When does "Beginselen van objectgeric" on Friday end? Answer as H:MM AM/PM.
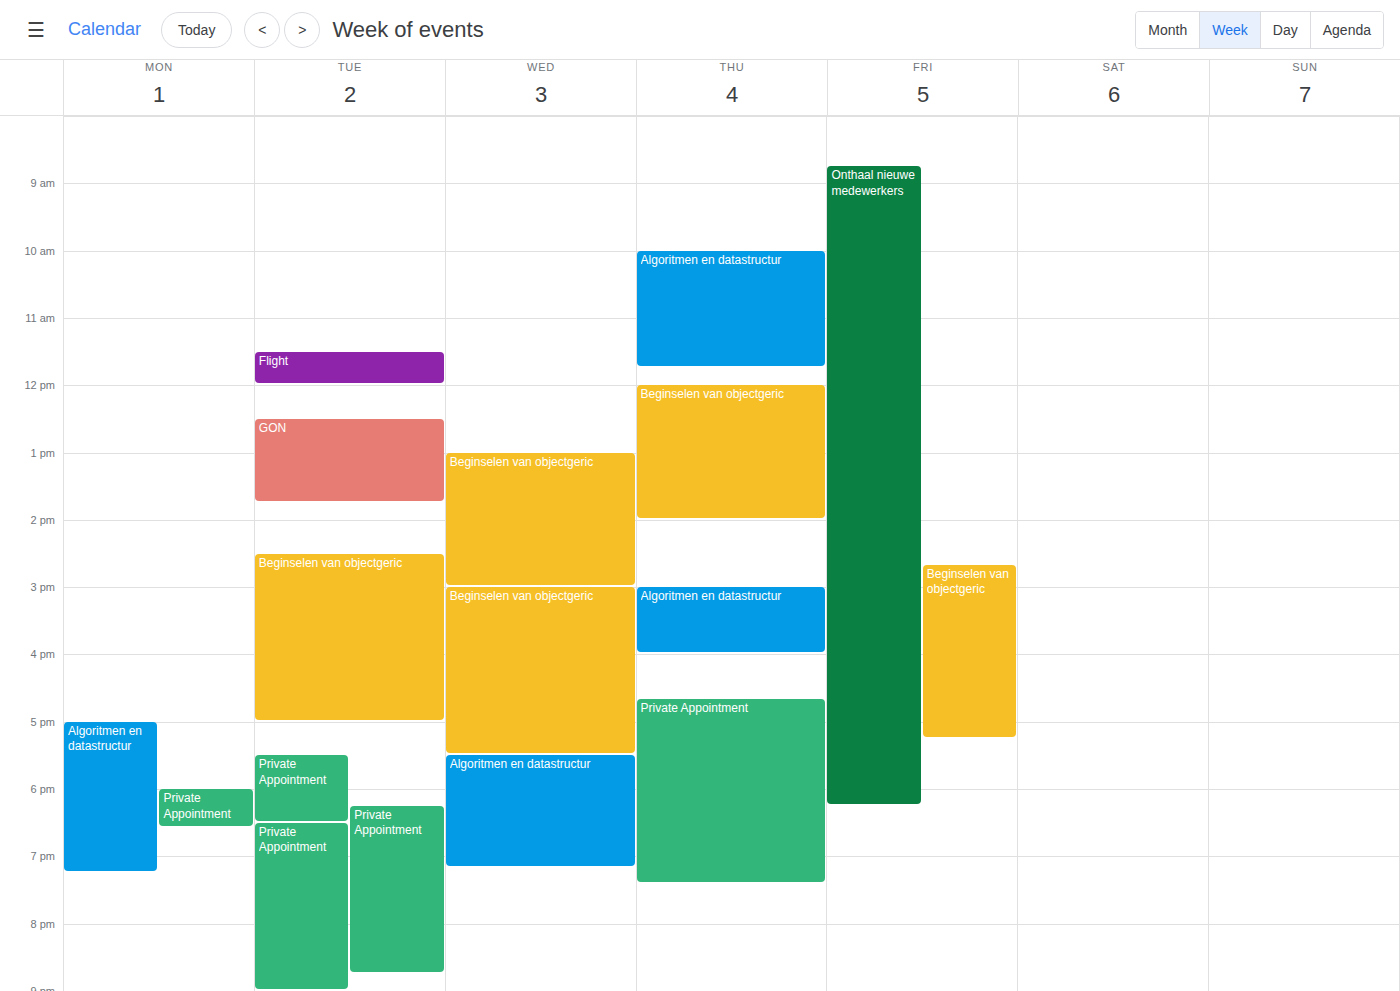
5:15 PM